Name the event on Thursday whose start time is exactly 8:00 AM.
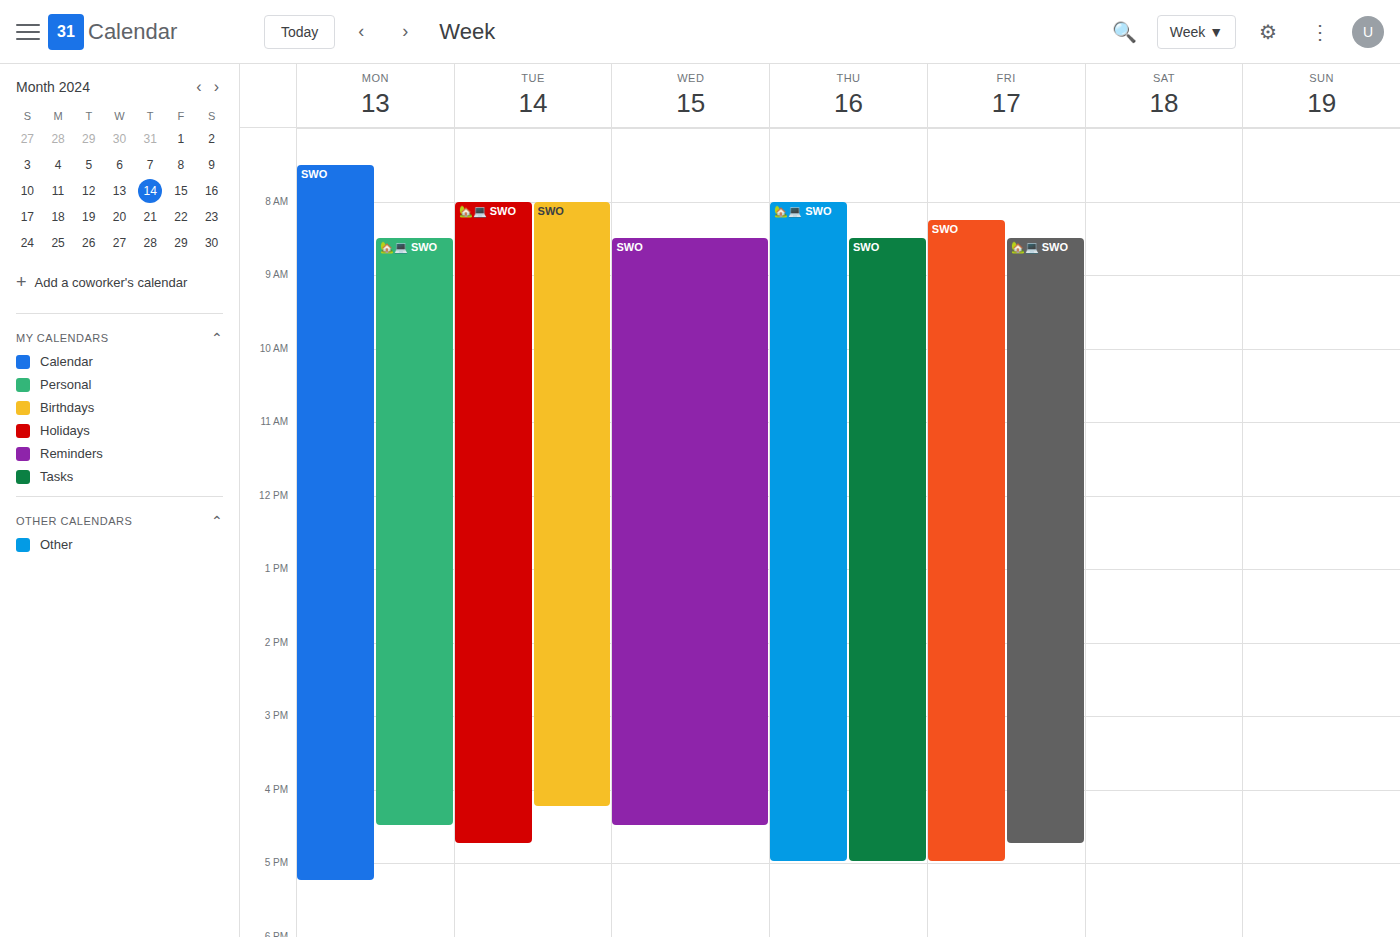
"🏡💻 SWO"